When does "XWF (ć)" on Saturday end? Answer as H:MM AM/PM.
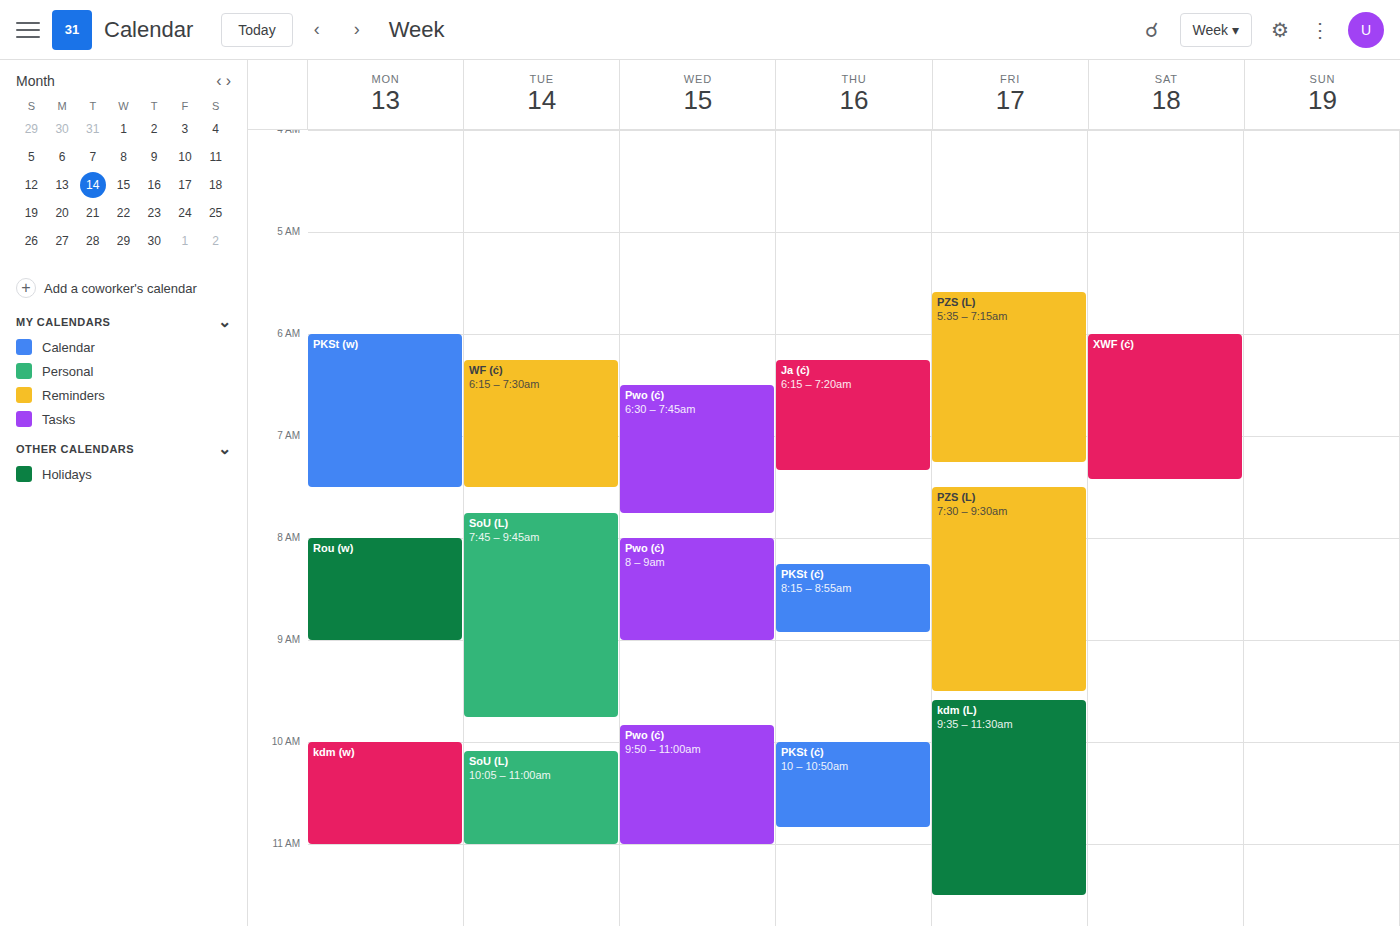
7:25 AM